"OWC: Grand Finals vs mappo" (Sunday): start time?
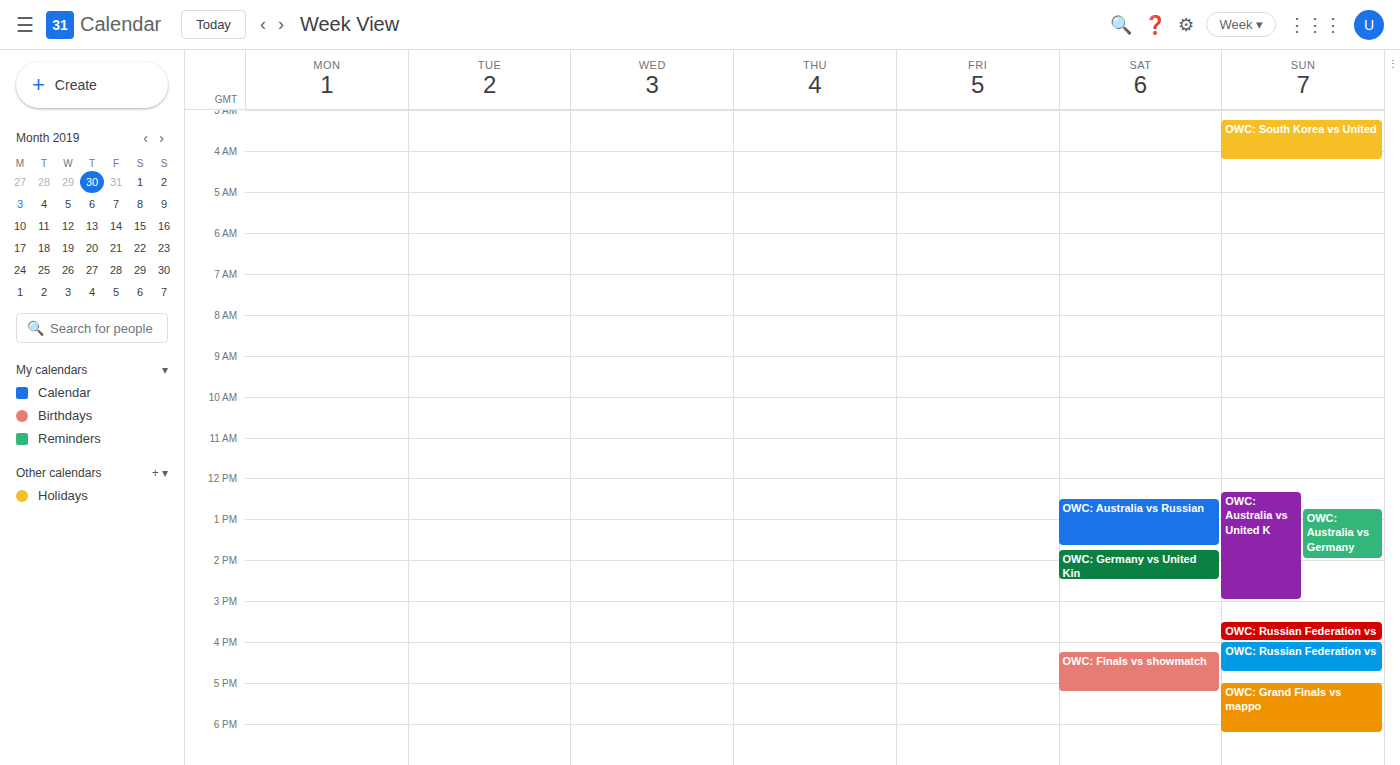
5:00 PM